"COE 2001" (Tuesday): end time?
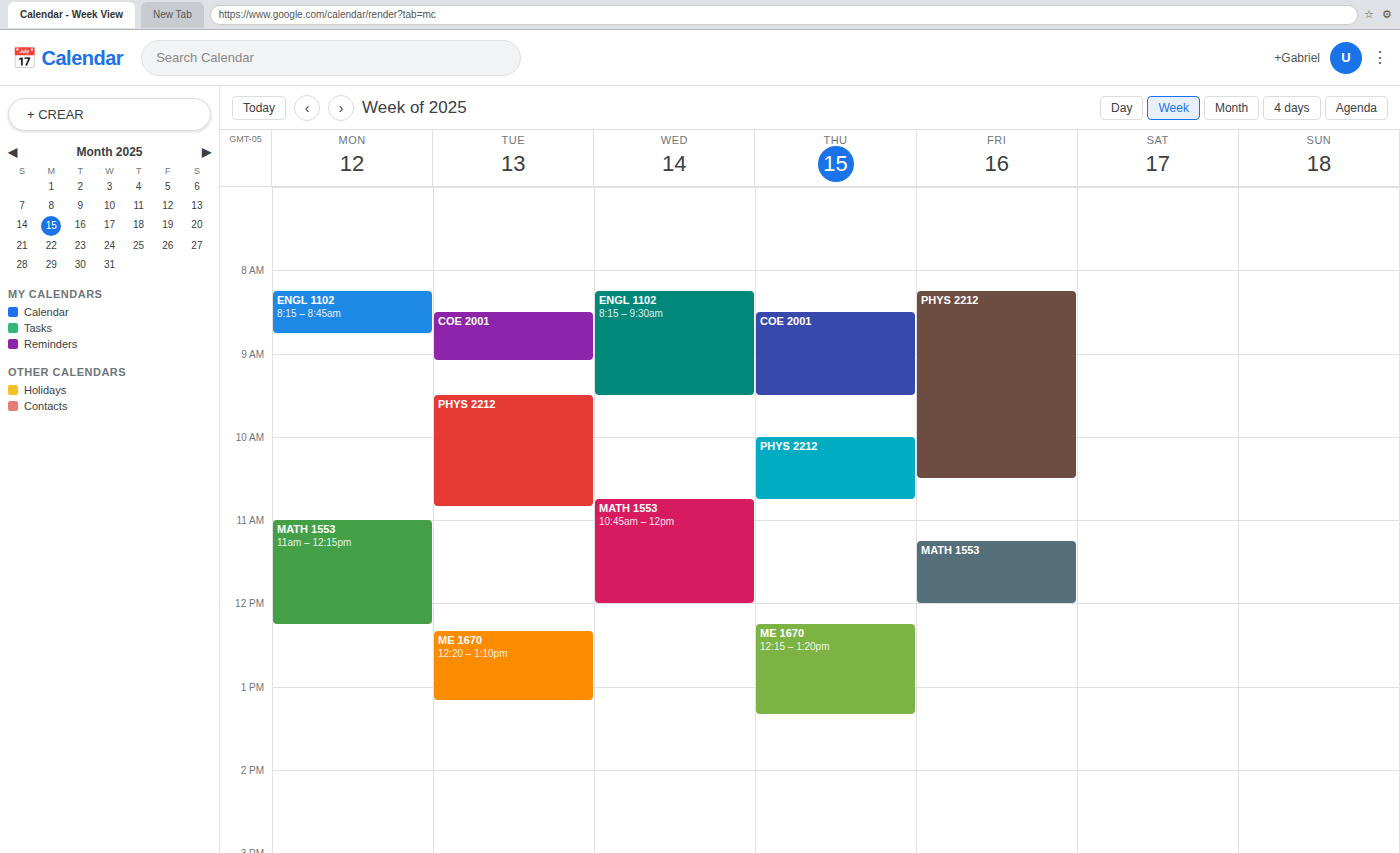
9:05 AM